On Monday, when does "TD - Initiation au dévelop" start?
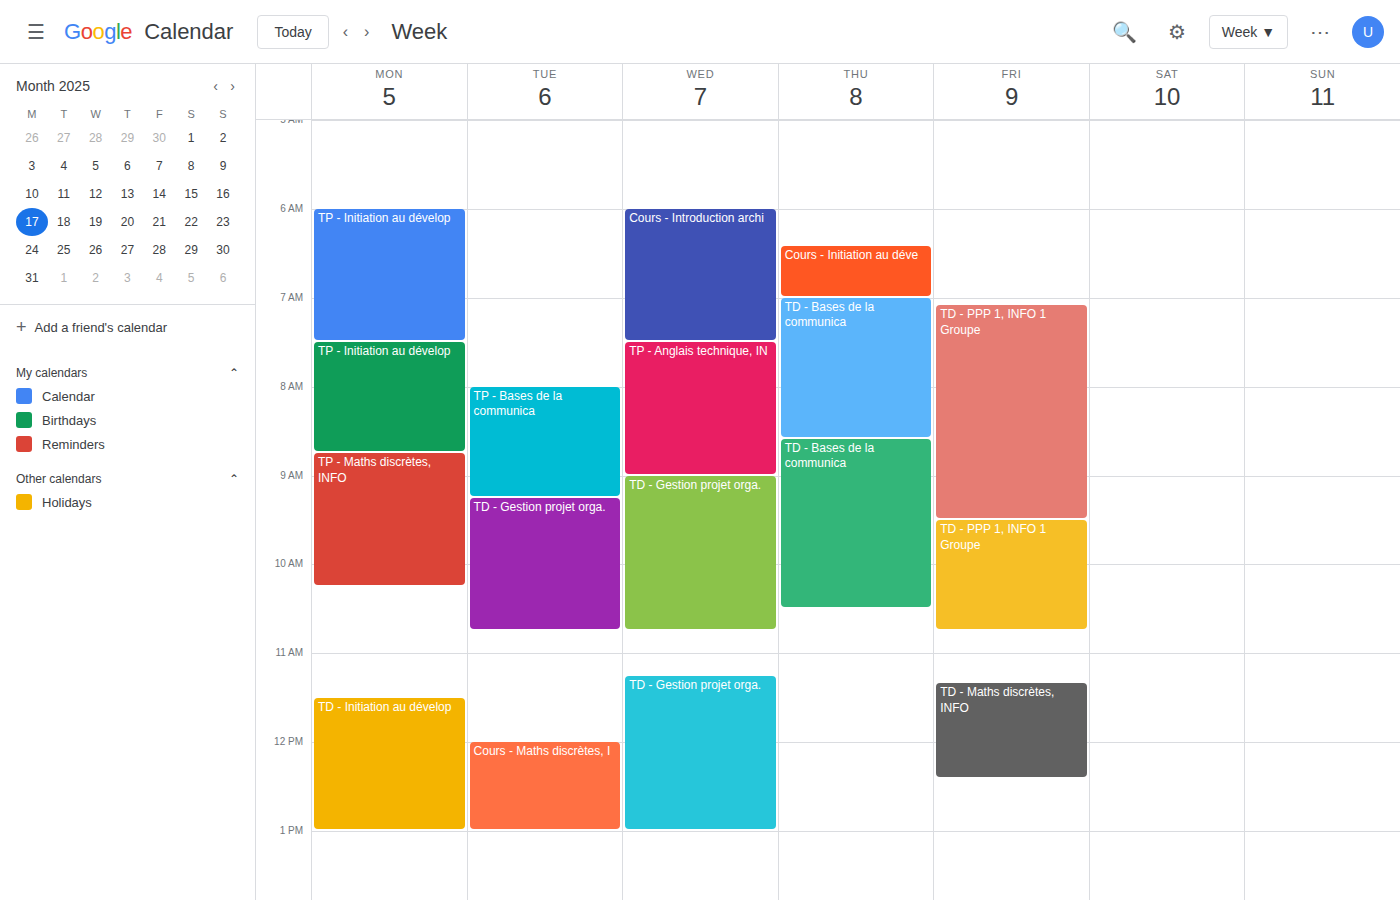
11:30 AM